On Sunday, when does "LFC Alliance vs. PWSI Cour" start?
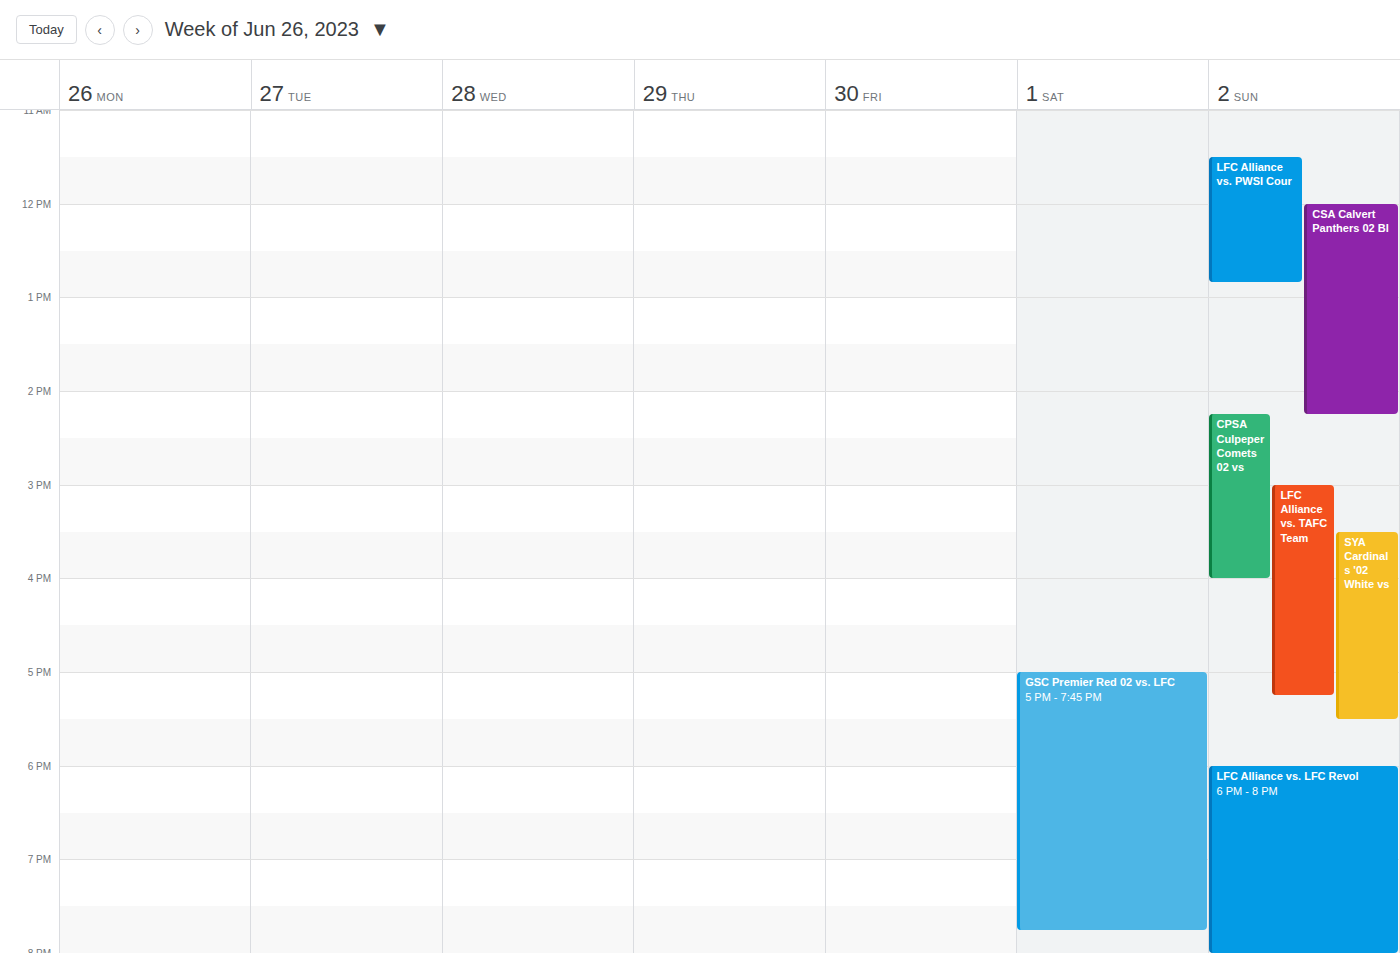
11:30 AM